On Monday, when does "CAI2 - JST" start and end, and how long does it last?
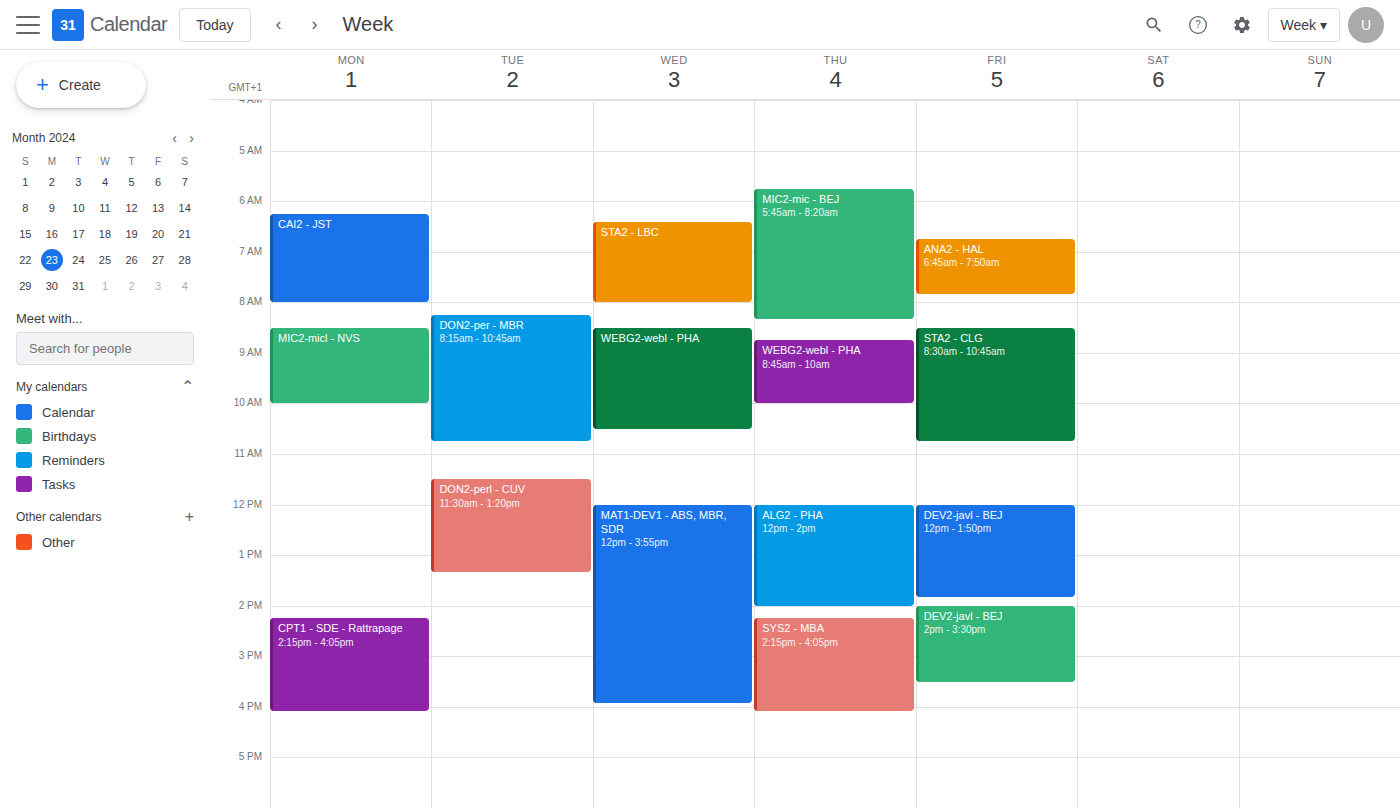
6:15 AM to 8:00 AM, 1 hour 45 minutes